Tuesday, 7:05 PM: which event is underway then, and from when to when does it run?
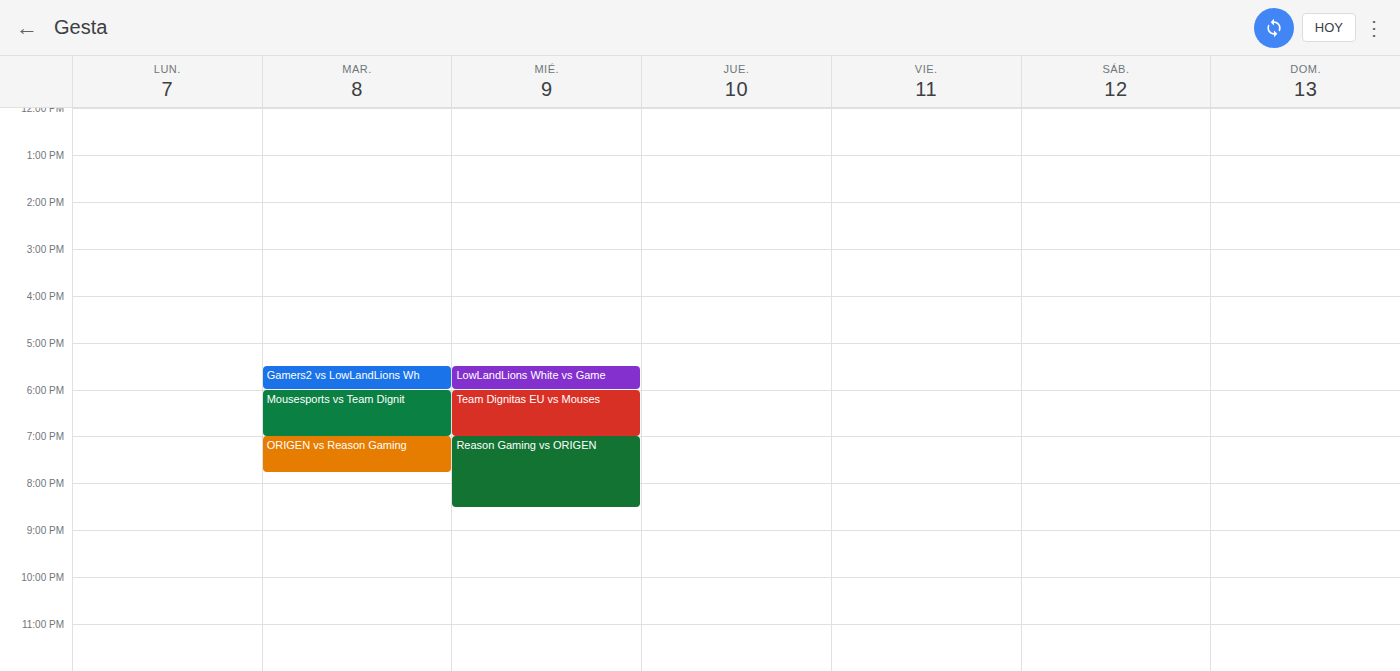
"ORIGEN vs Reason Gaming", 7:00 PM to 7:45 PM